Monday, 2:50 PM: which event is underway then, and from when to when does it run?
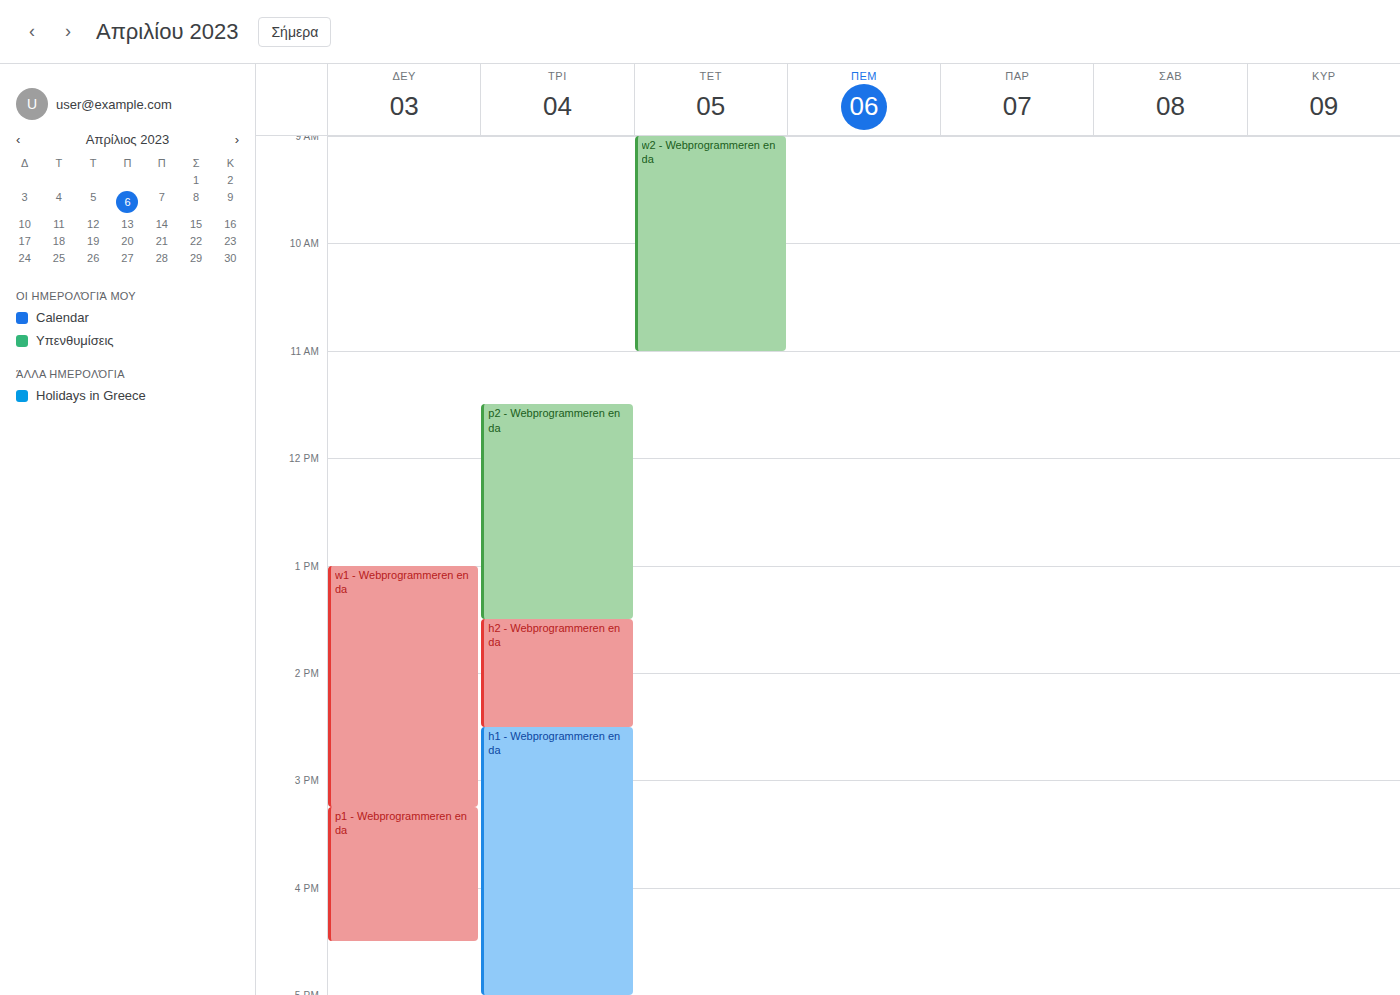
"w1 - Webprogrammeren en da", 1:00 PM to 3:15 PM